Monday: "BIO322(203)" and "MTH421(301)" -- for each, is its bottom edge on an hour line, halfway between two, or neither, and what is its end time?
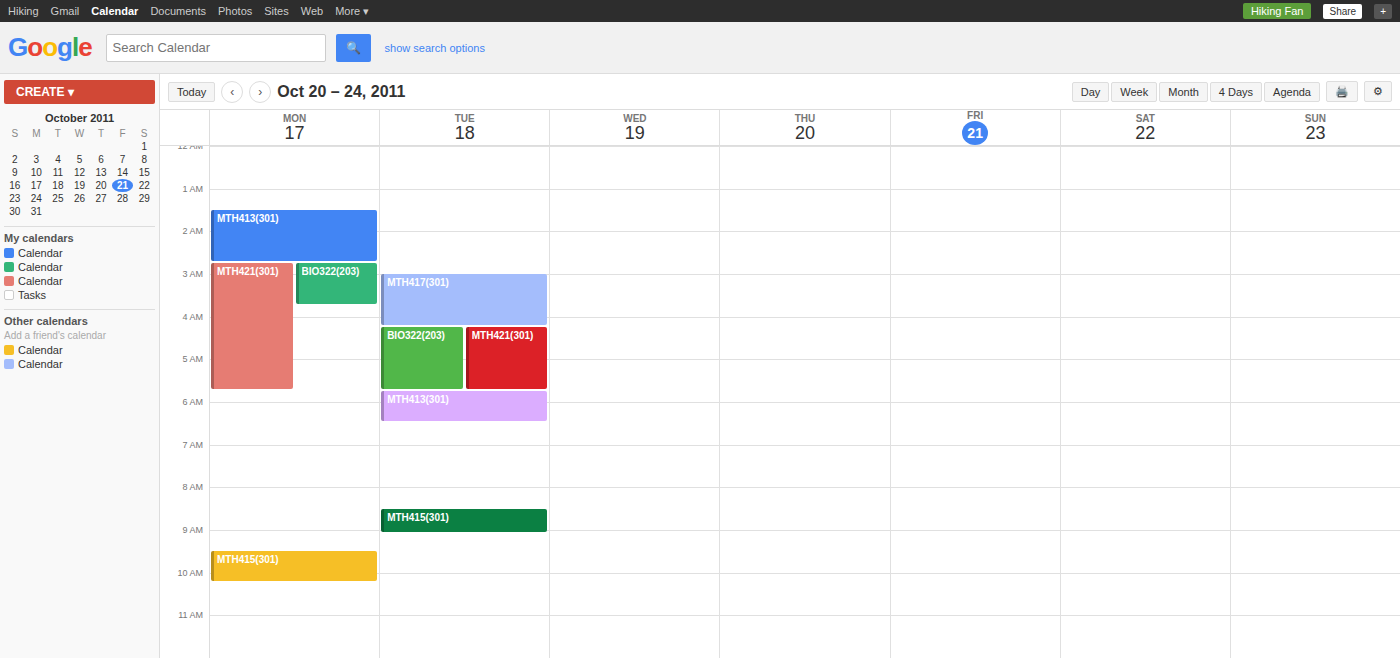
"BIO322(203)": 3:45 AM, neither: three quarters of the way from the 3 AM line to the 4 AM line. "MTH421(301)": 5:45 AM, neither: three quarters of the way from the 5 AM line to the 6 AM line.